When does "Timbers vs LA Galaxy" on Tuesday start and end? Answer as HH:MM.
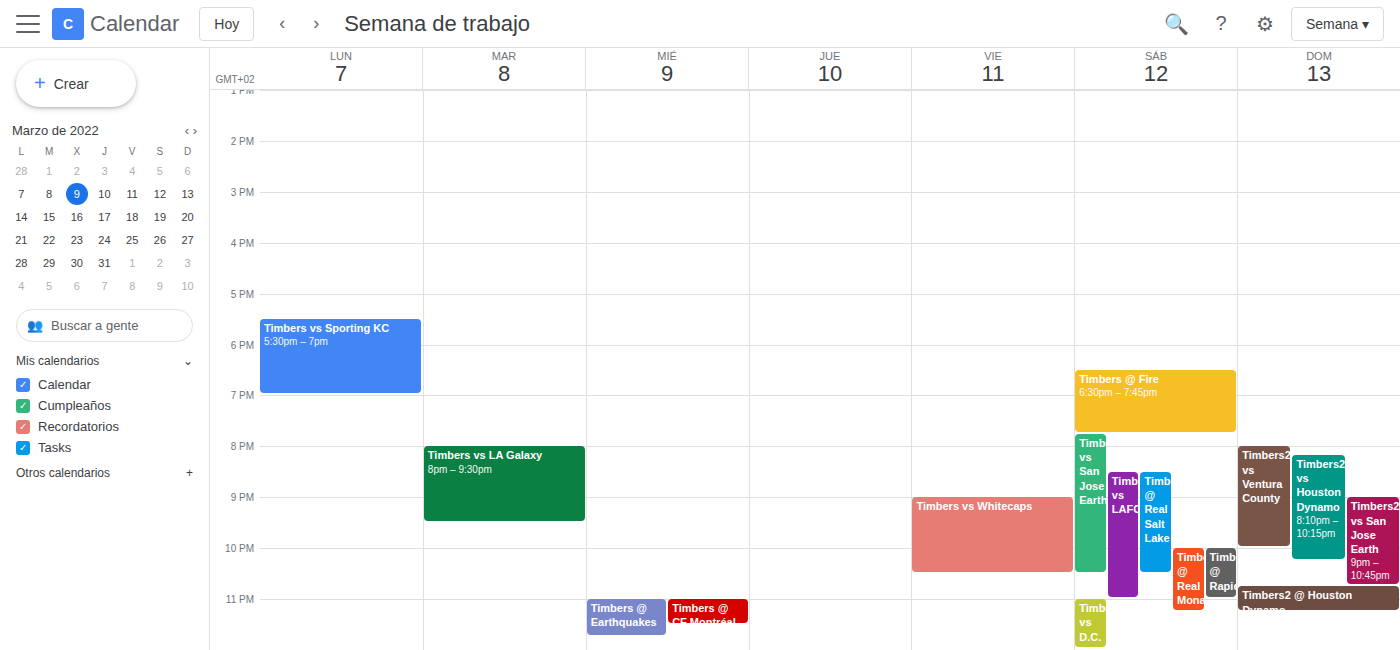
20:00 to 21:30